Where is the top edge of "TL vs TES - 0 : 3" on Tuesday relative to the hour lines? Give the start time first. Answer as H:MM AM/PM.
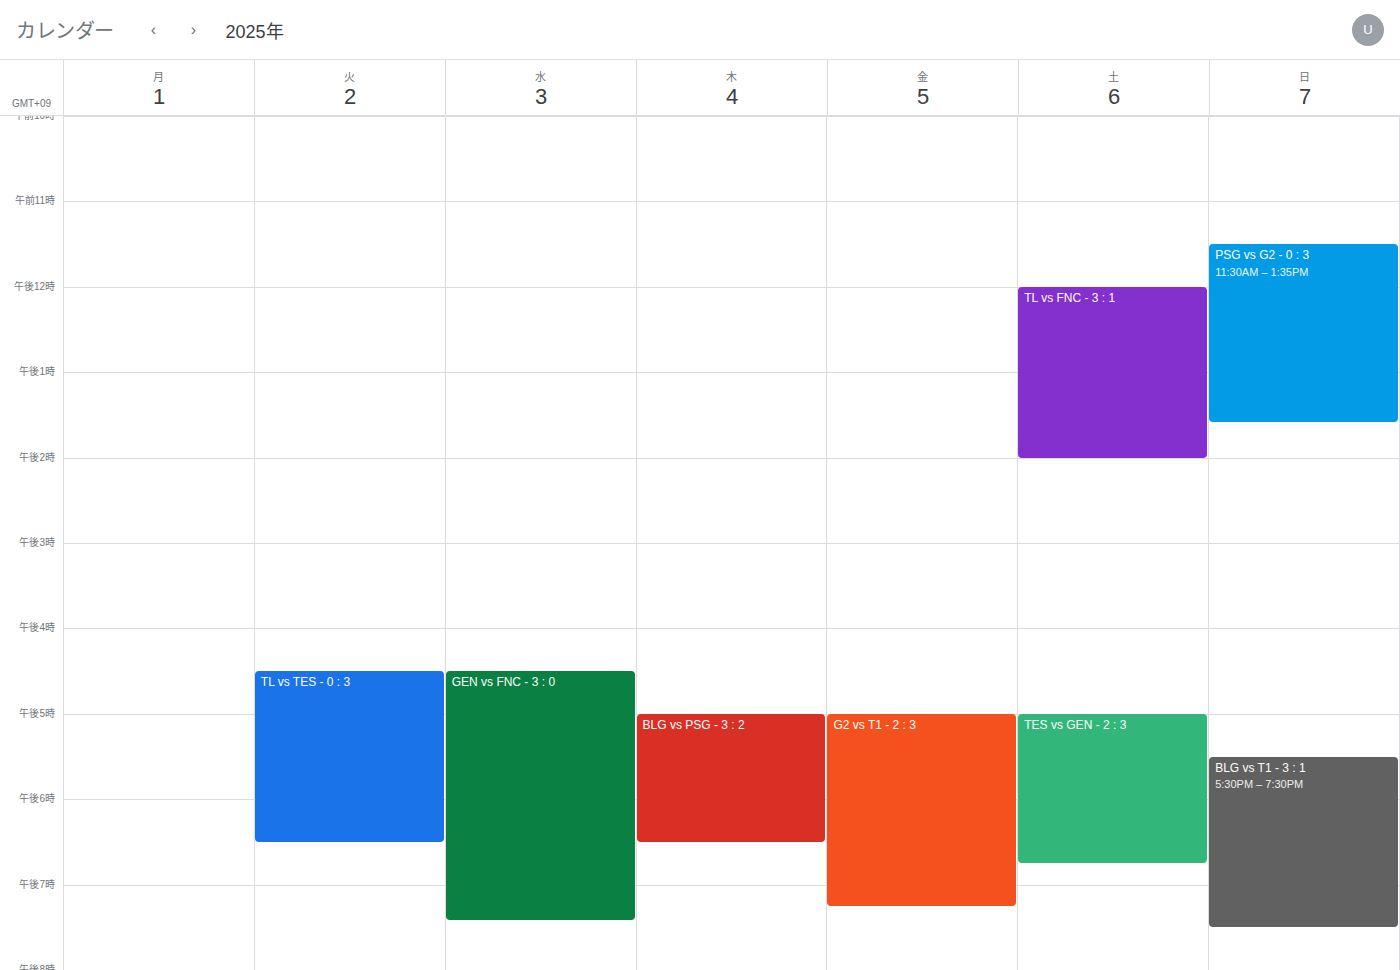
4:30 PM -- halfway between the 4 PM and 5 PM lines.